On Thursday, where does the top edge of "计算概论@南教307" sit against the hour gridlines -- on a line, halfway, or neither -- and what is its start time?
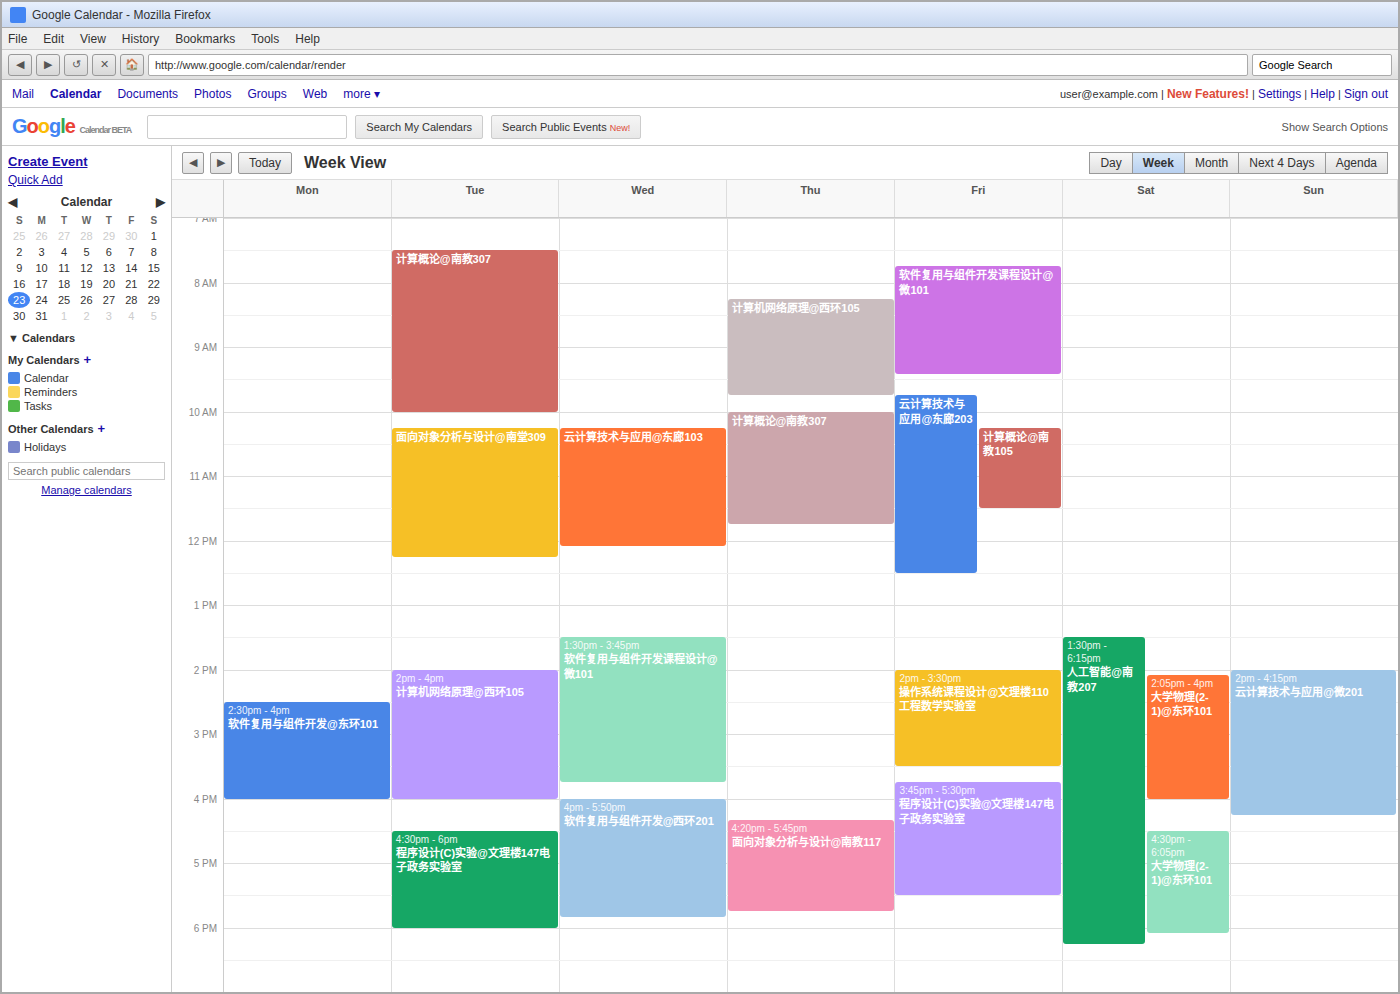
10:00 AM -- exactly on the 10 AM line.